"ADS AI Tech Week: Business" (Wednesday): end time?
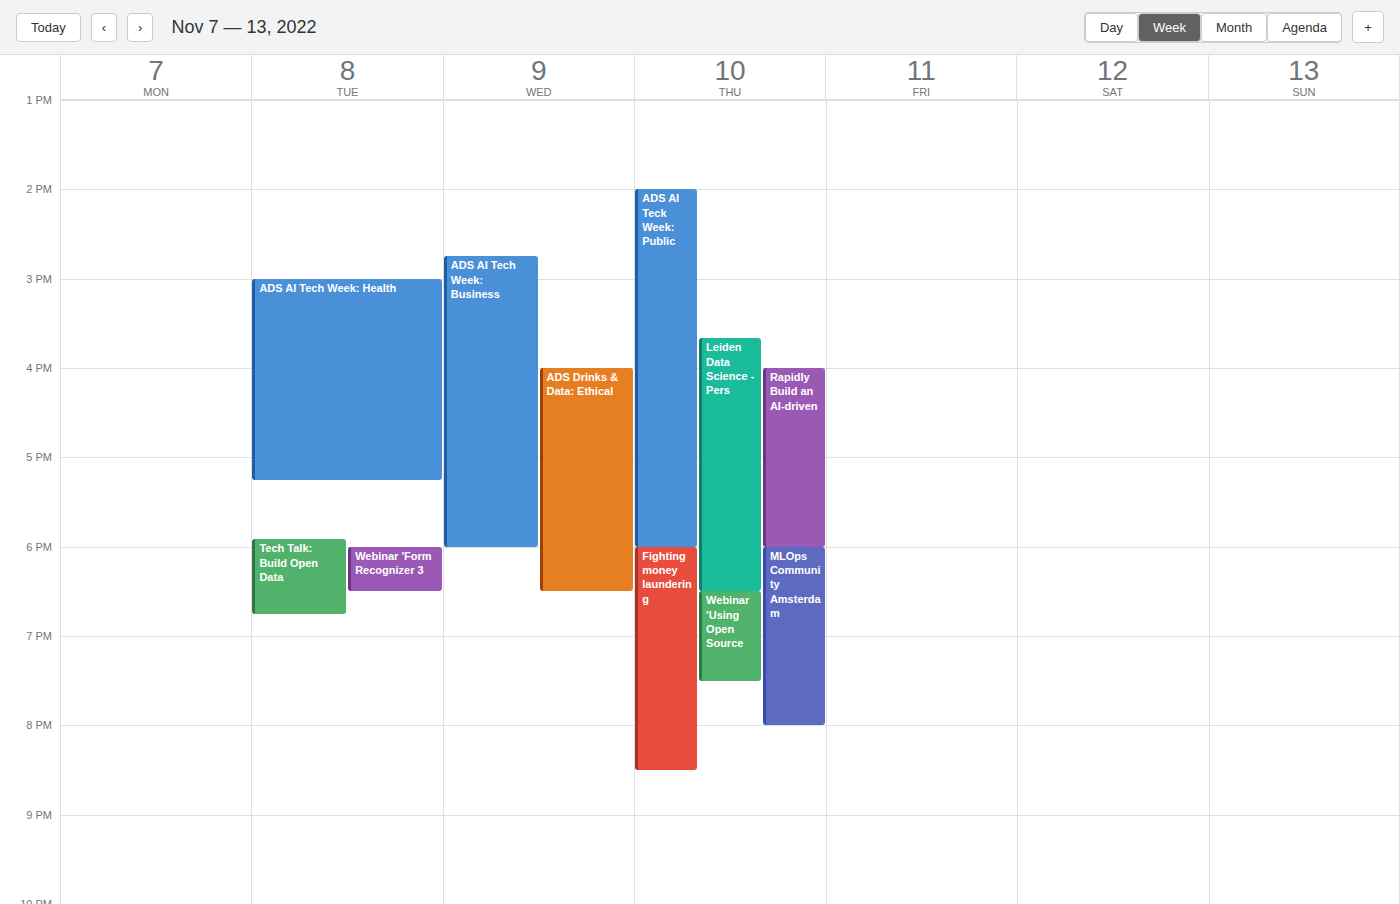
18:00